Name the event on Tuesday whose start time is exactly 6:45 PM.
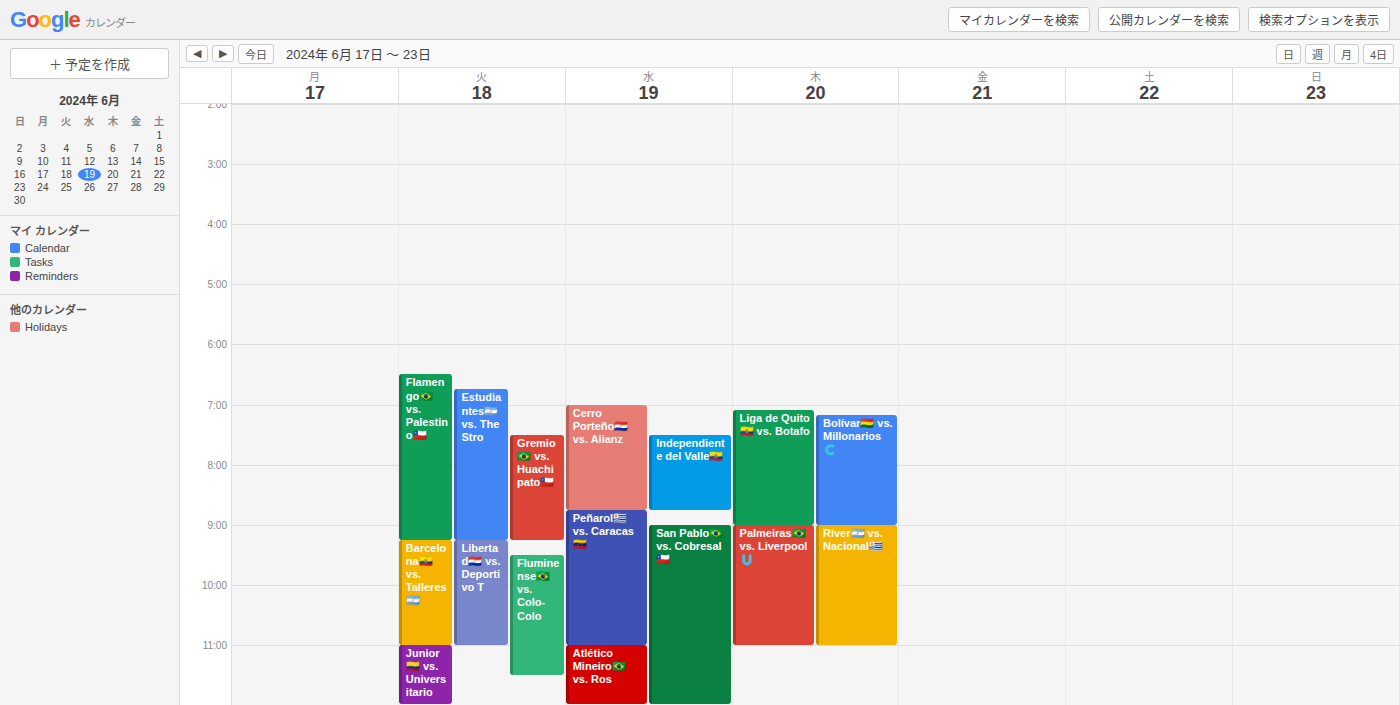
"Estudiantes🇦🇷 vs. The Stro"